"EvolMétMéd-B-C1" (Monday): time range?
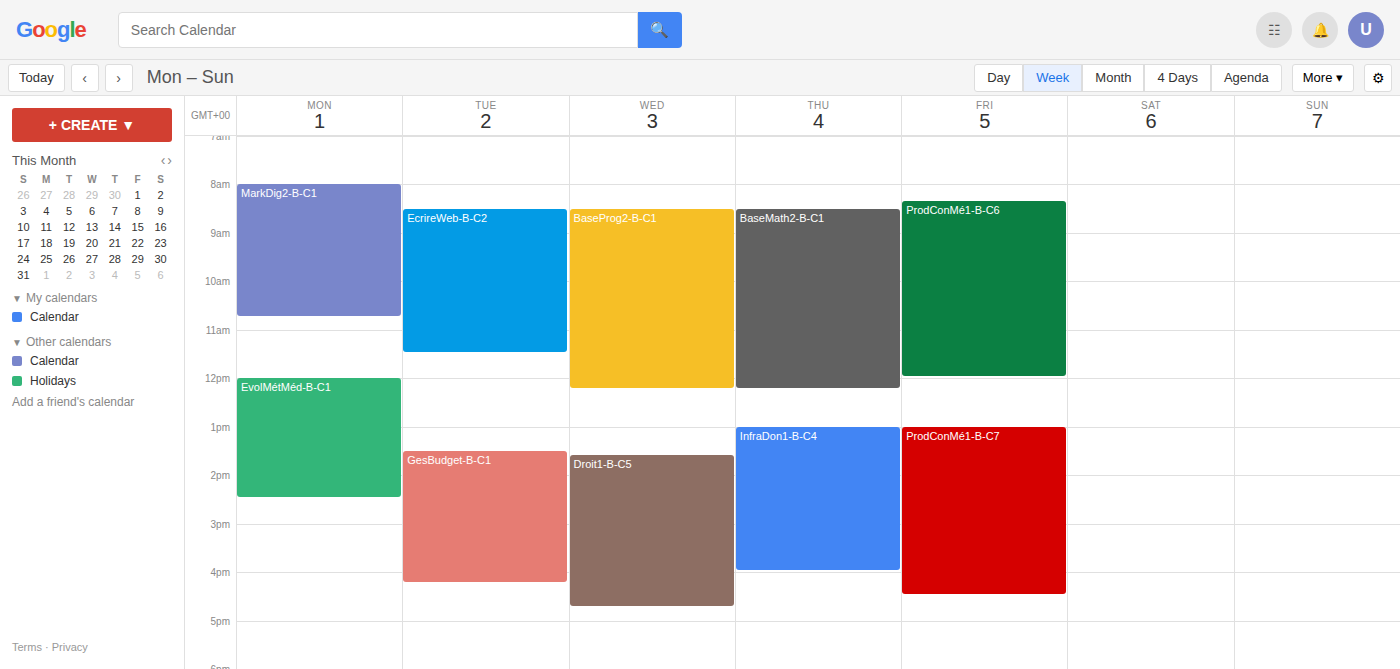
12:00 PM to 2:30 PM